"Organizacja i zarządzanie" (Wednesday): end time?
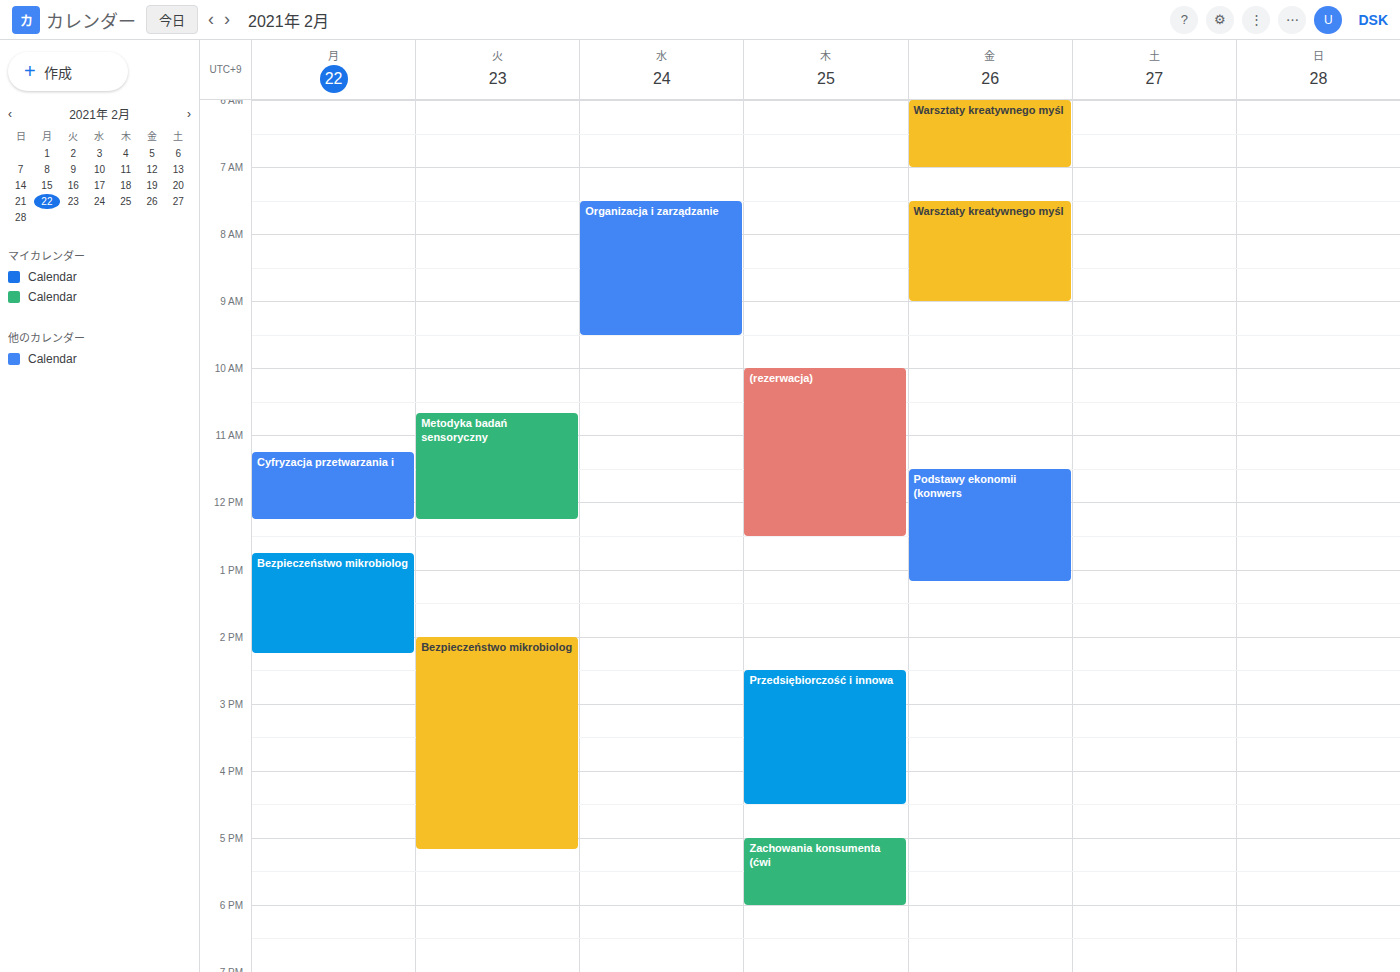
9:30 AM